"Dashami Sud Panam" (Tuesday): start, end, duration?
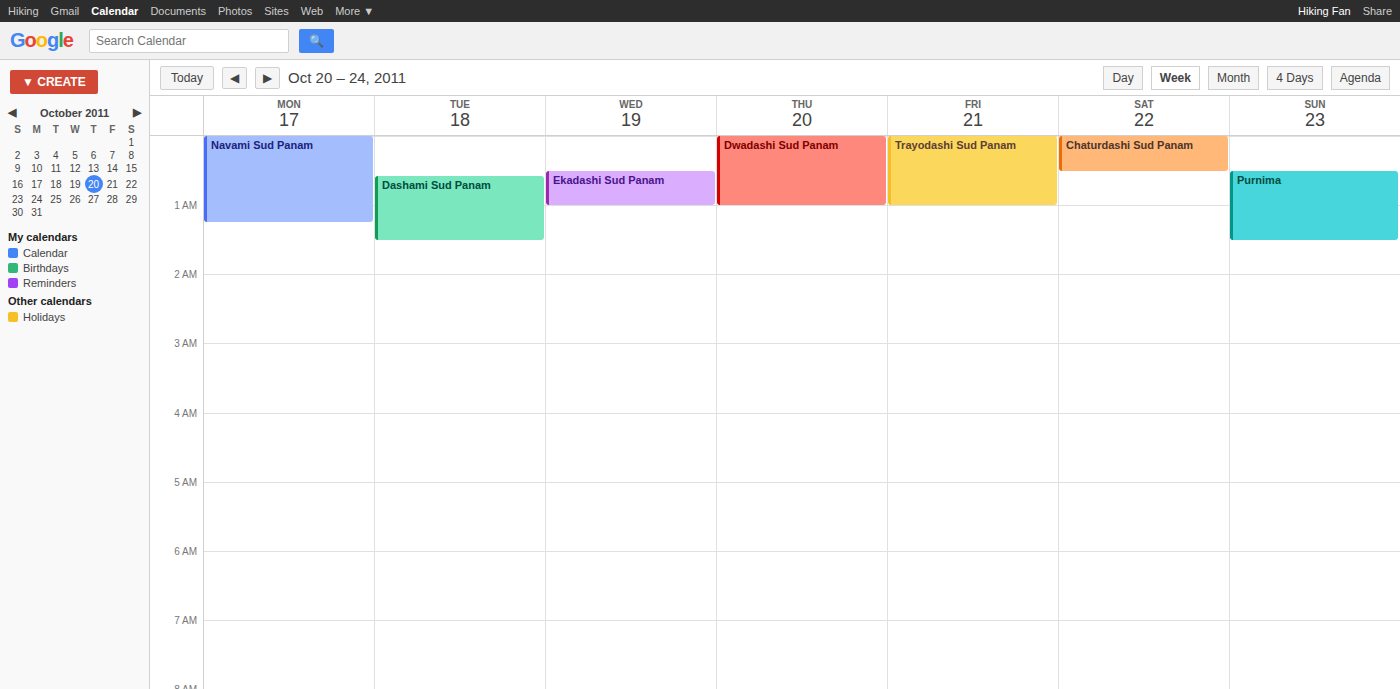
12:35 AM to 1:30 AM, 55 minutes